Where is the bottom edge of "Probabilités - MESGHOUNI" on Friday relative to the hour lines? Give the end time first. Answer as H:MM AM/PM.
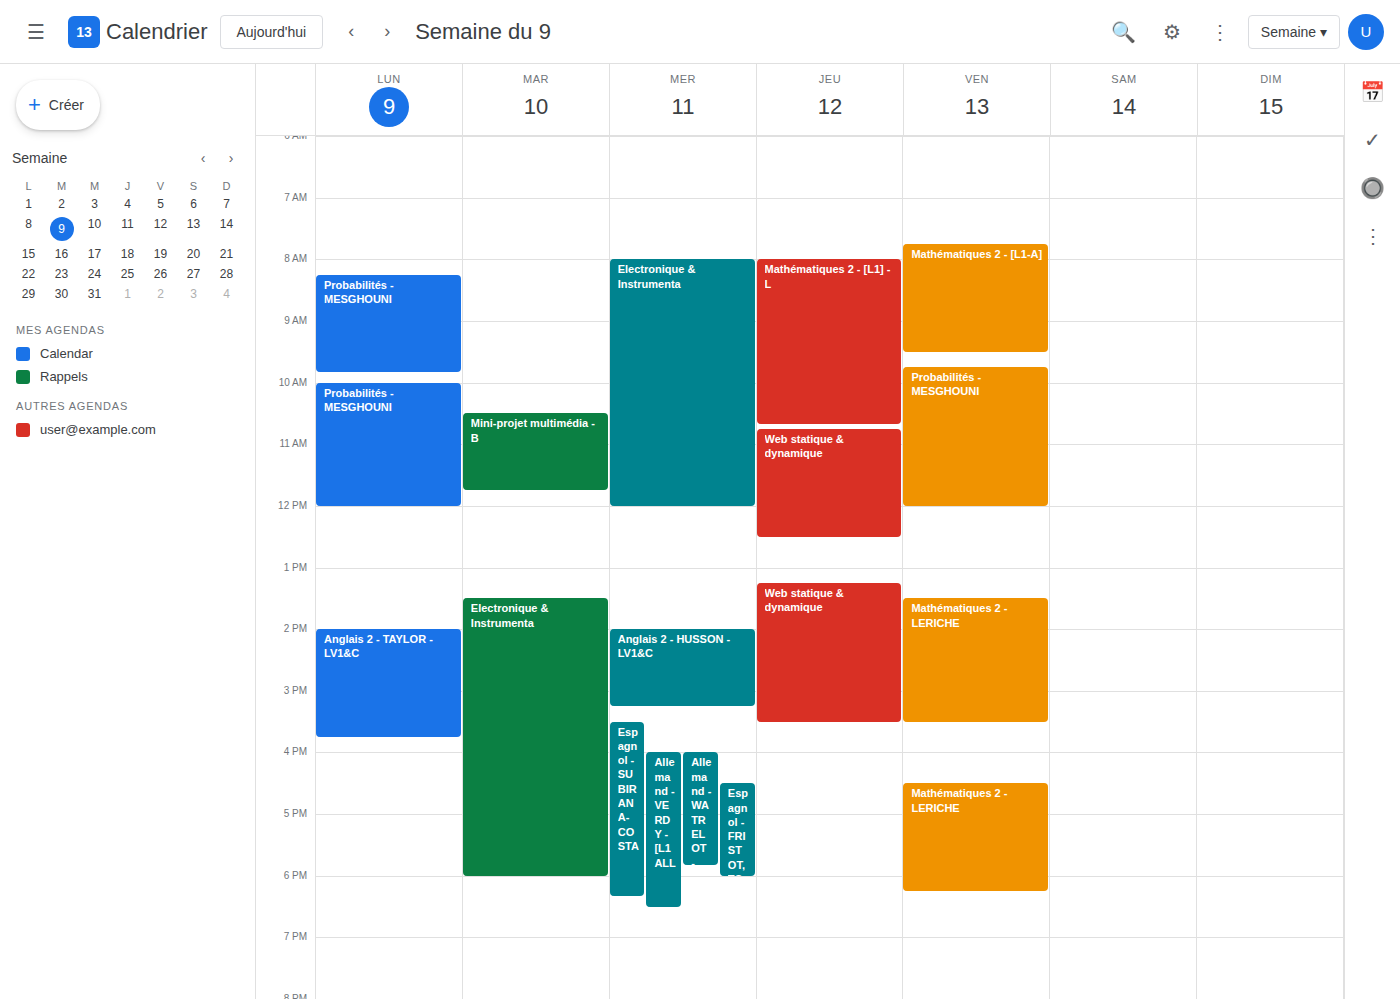
12:00 PM -- exactly on the 12 PM line.